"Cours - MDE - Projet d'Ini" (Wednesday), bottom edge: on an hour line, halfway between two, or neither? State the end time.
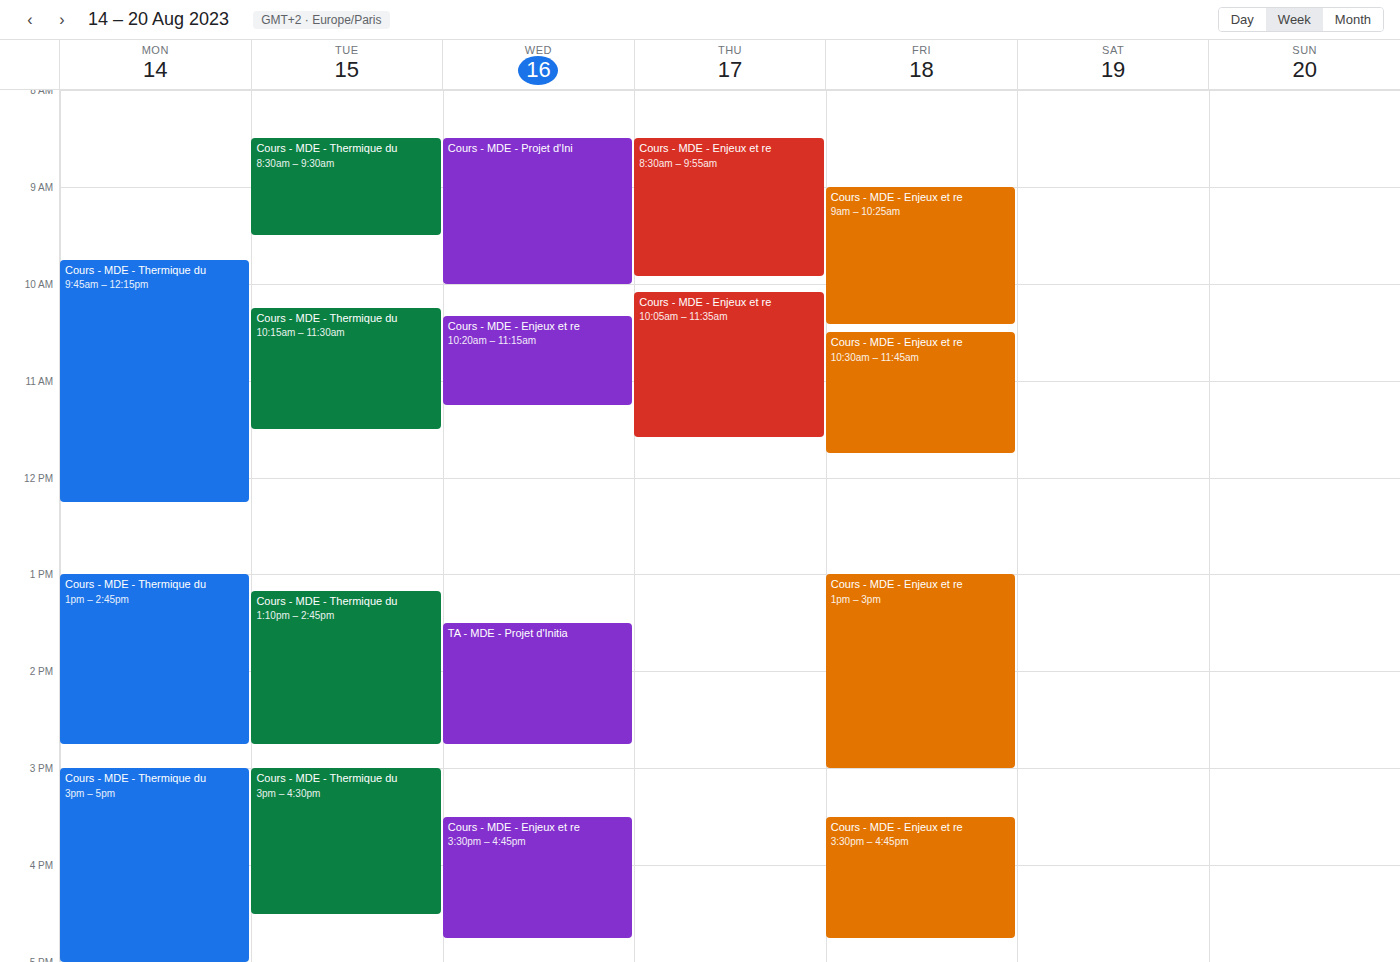
10:00 AM -- exactly on the 10 AM line.